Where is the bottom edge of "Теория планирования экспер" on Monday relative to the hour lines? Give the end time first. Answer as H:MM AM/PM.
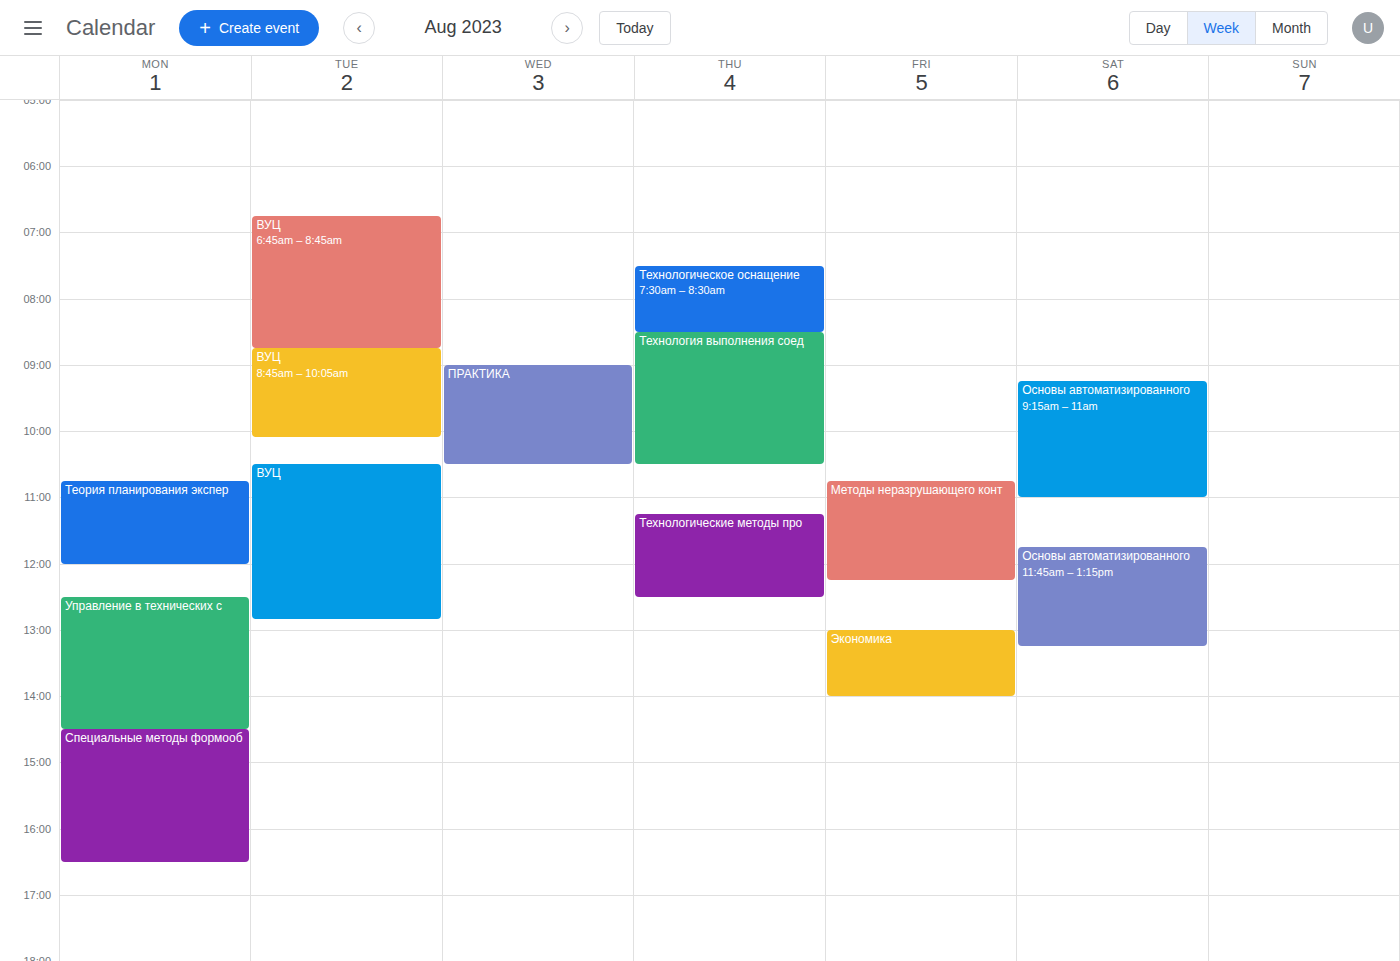
12:00 PM -- exactly on the 12 PM line.